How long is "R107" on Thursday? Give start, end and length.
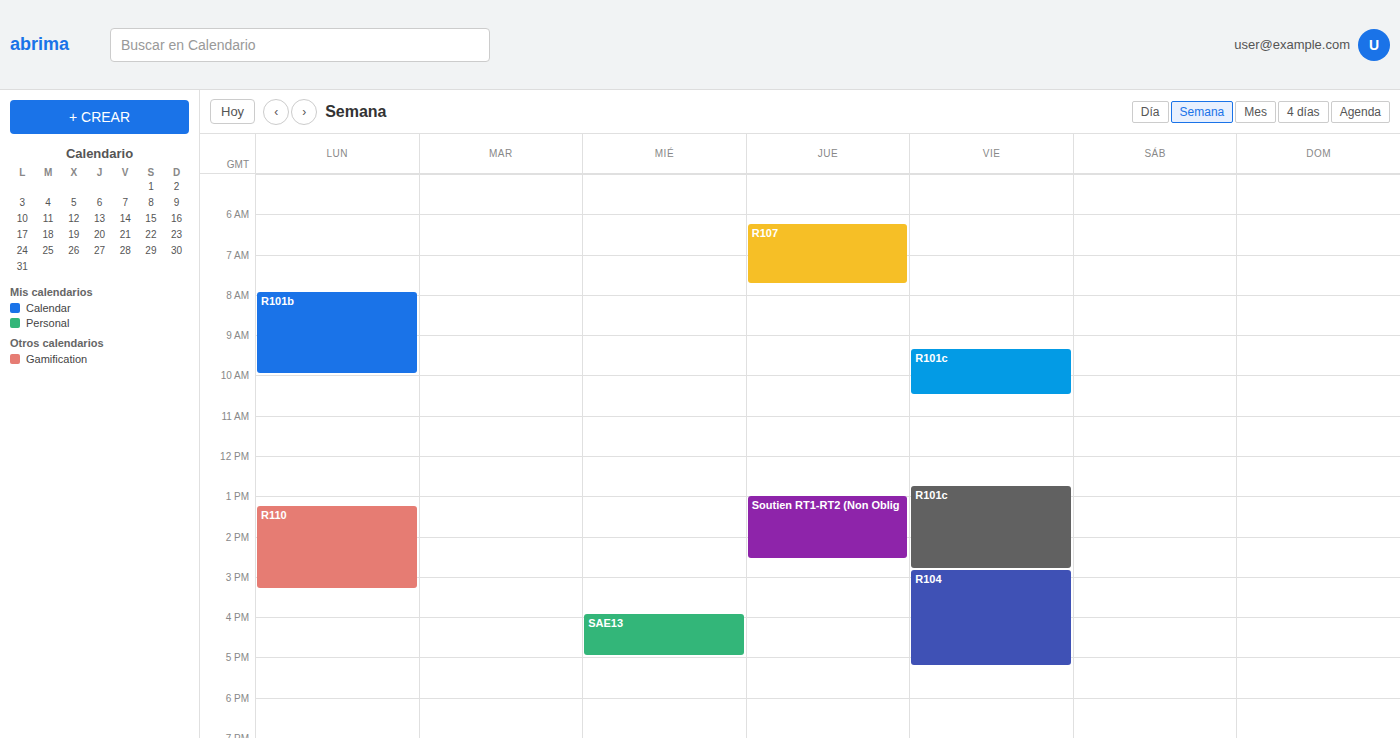
6:15 AM to 7:45 AM, 1 hour 30 minutes